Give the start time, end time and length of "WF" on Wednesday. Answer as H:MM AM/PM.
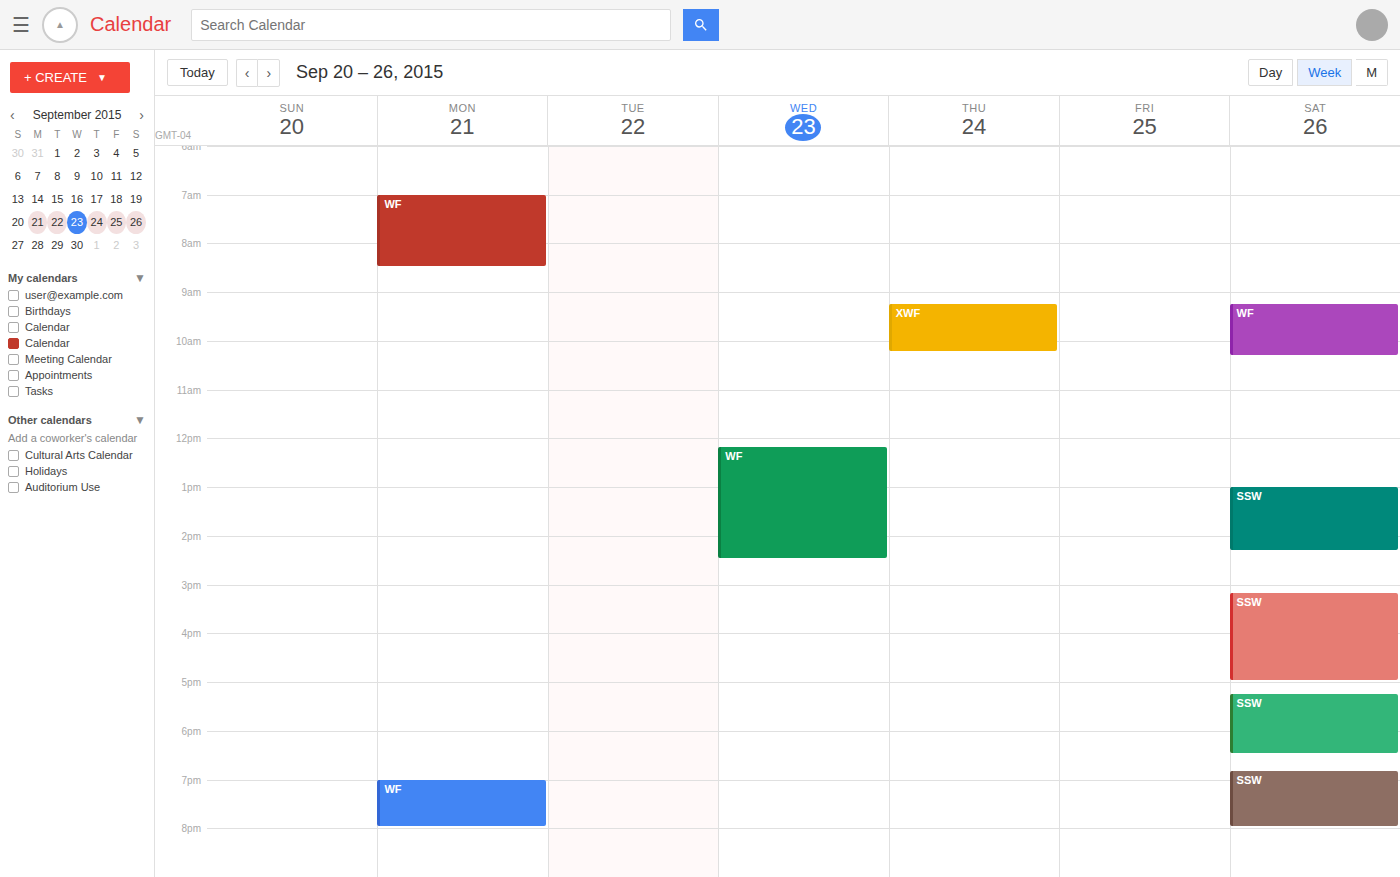
12:10 PM to 2:30 PM, 2 hours 20 minutes